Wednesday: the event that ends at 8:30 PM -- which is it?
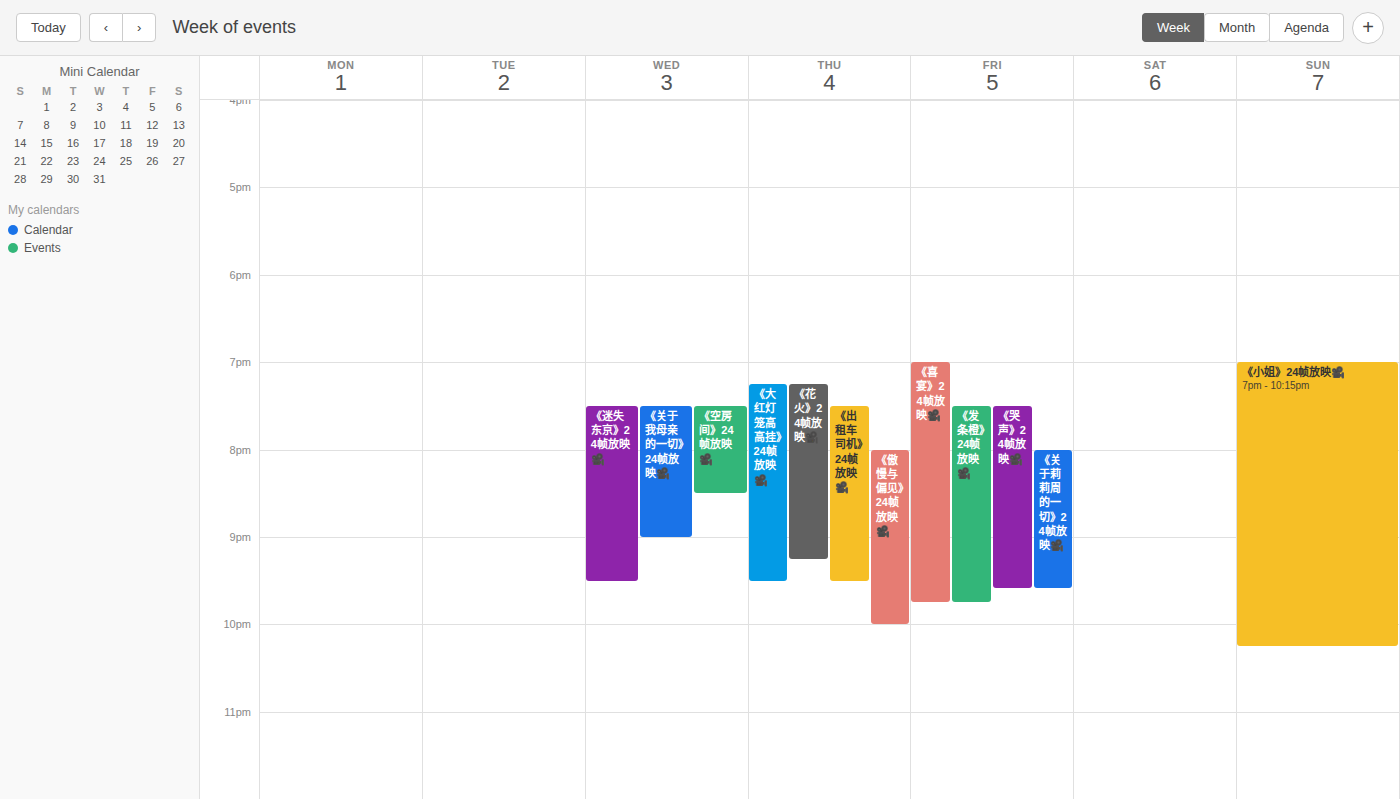
"《空房间》24帧放映🎥"